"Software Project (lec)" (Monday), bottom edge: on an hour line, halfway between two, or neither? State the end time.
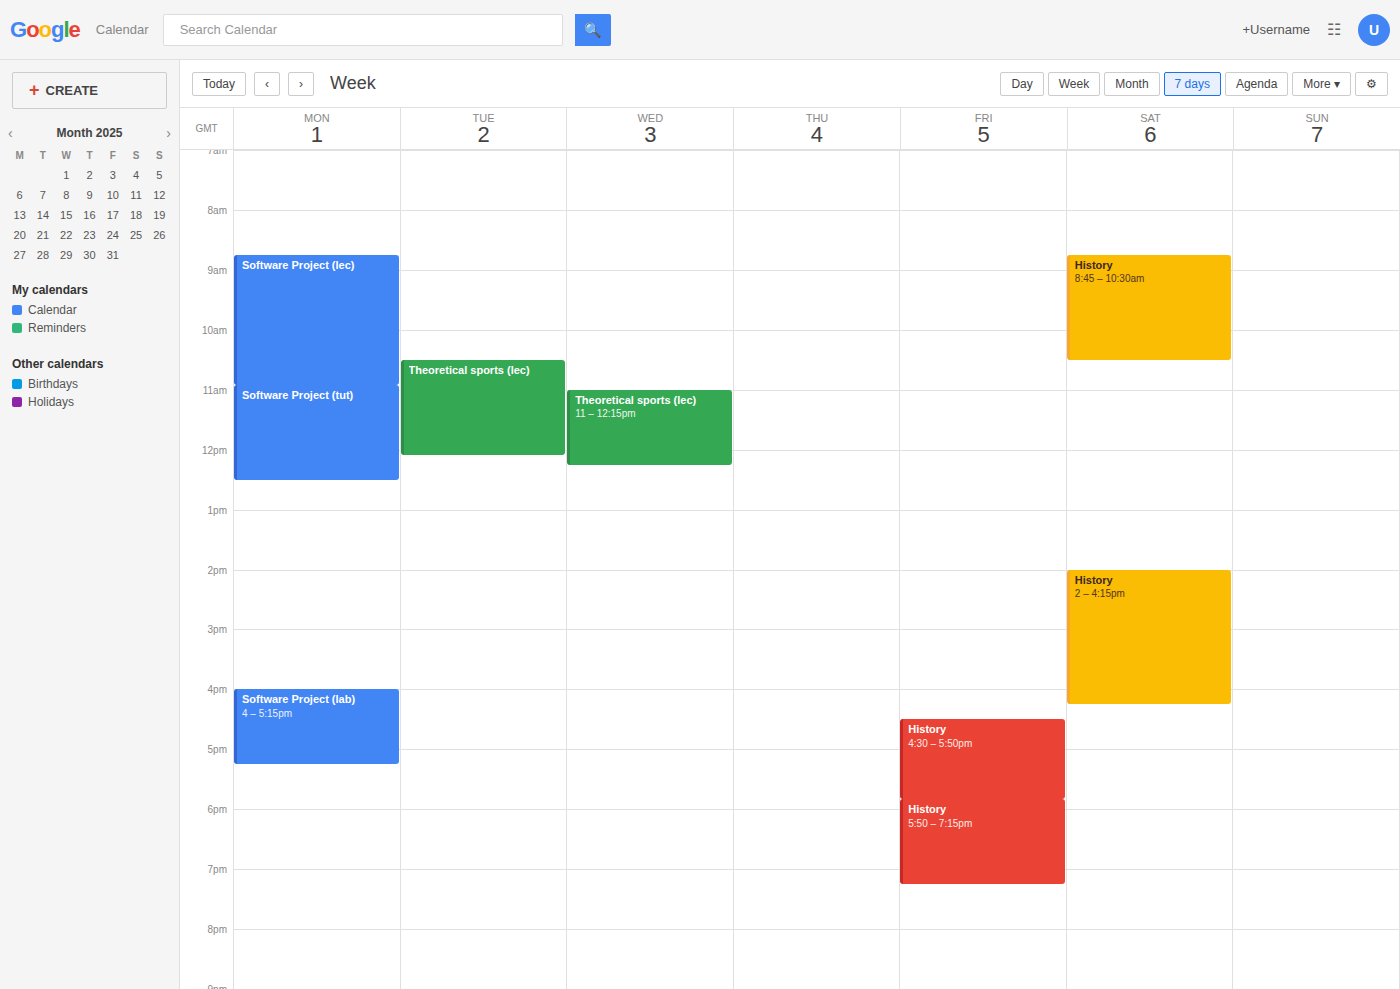
10:55 AM -- neither: 55 minutes below the 10 AM line and 5 minutes above the 11 AM line.